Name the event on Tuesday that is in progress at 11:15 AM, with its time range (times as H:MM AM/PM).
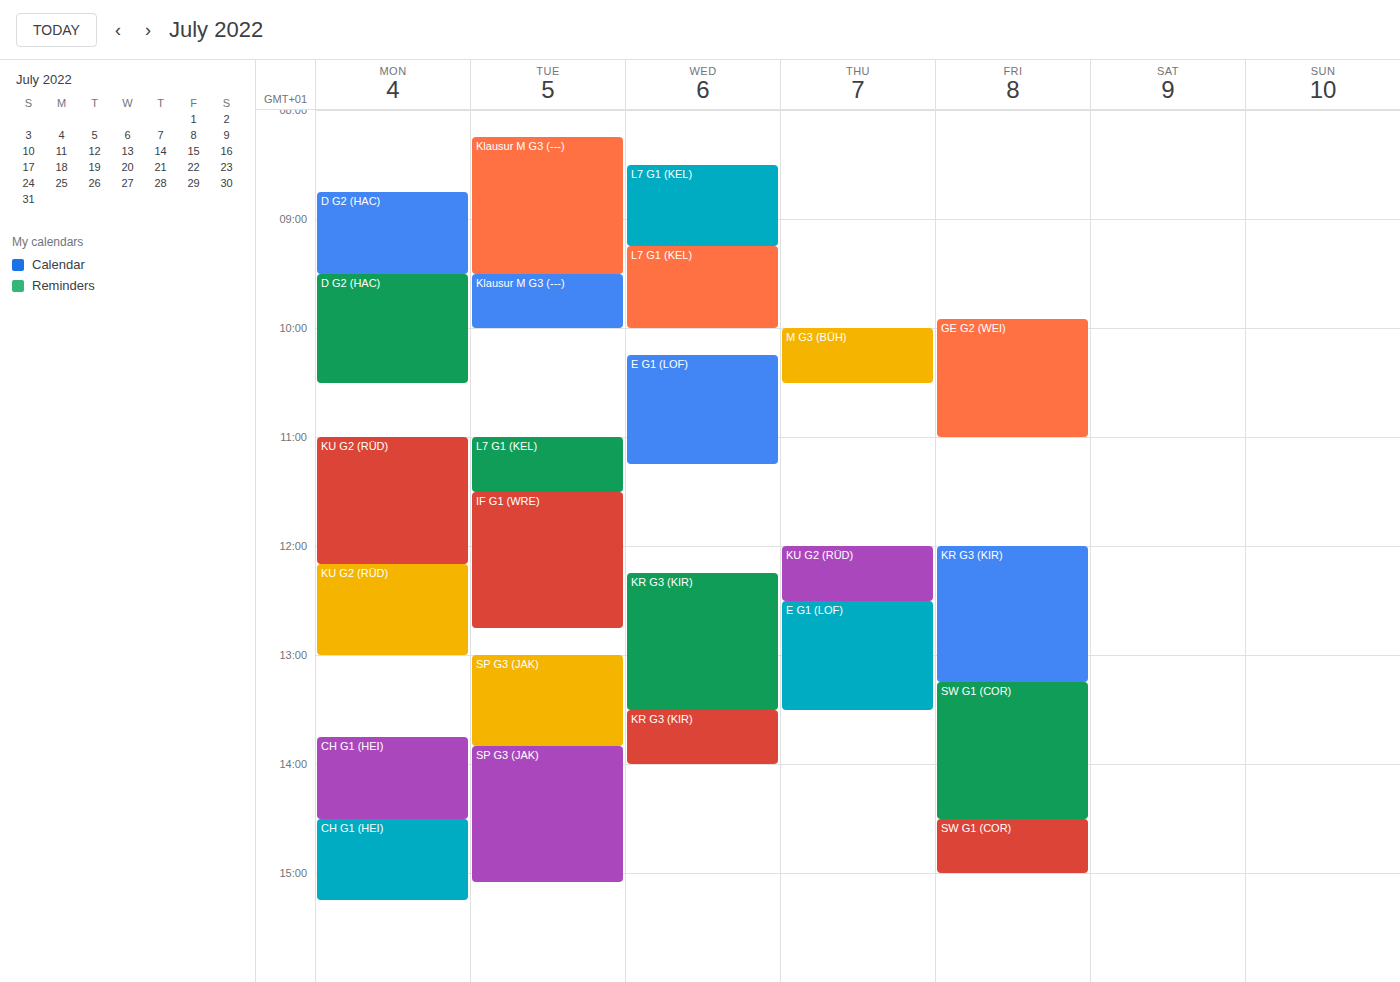
"L7 G1 (KEL)", 11:00 AM to 11:30 AM